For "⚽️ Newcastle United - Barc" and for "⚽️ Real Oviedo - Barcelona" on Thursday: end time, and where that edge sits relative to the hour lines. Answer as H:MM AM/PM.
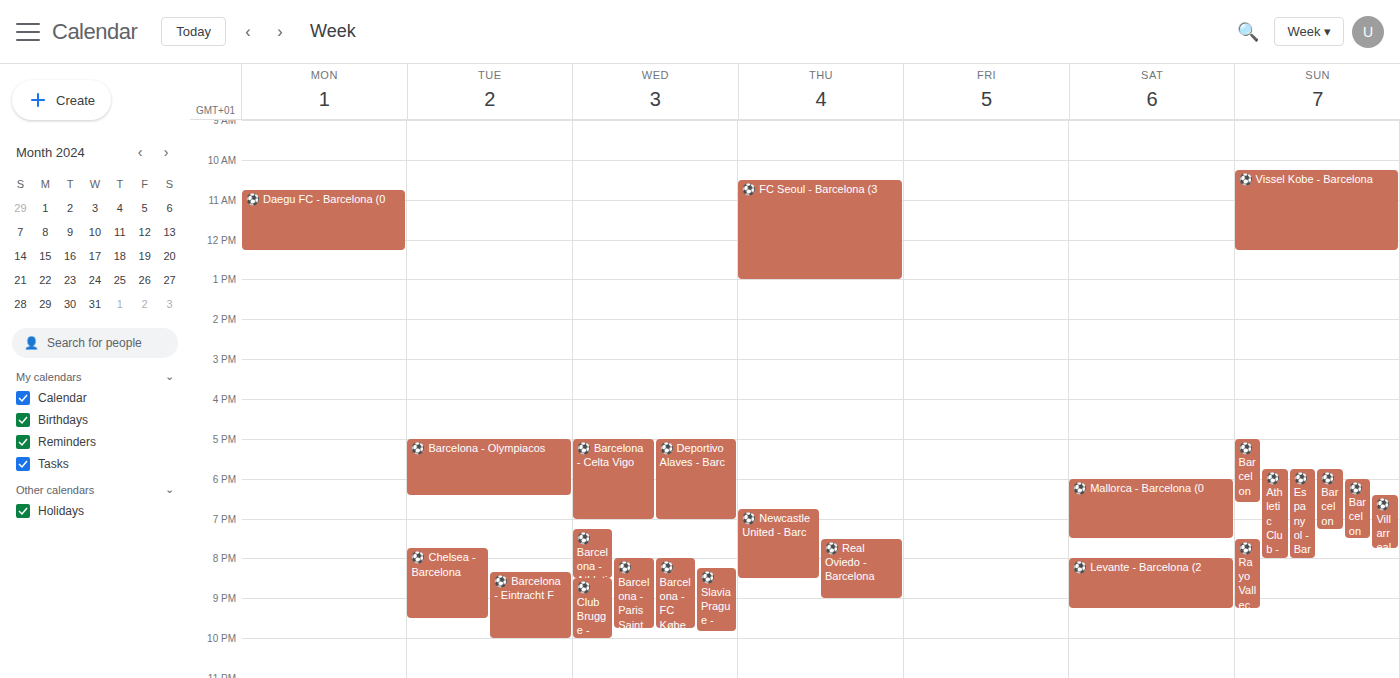
"⚽️ Newcastle United - Barc": 8:30 PM, halfway between the 8 PM and 9 PM lines. "⚽️ Real Oviedo - Barcelona": 9:00 PM, exactly on the 9 PM line.